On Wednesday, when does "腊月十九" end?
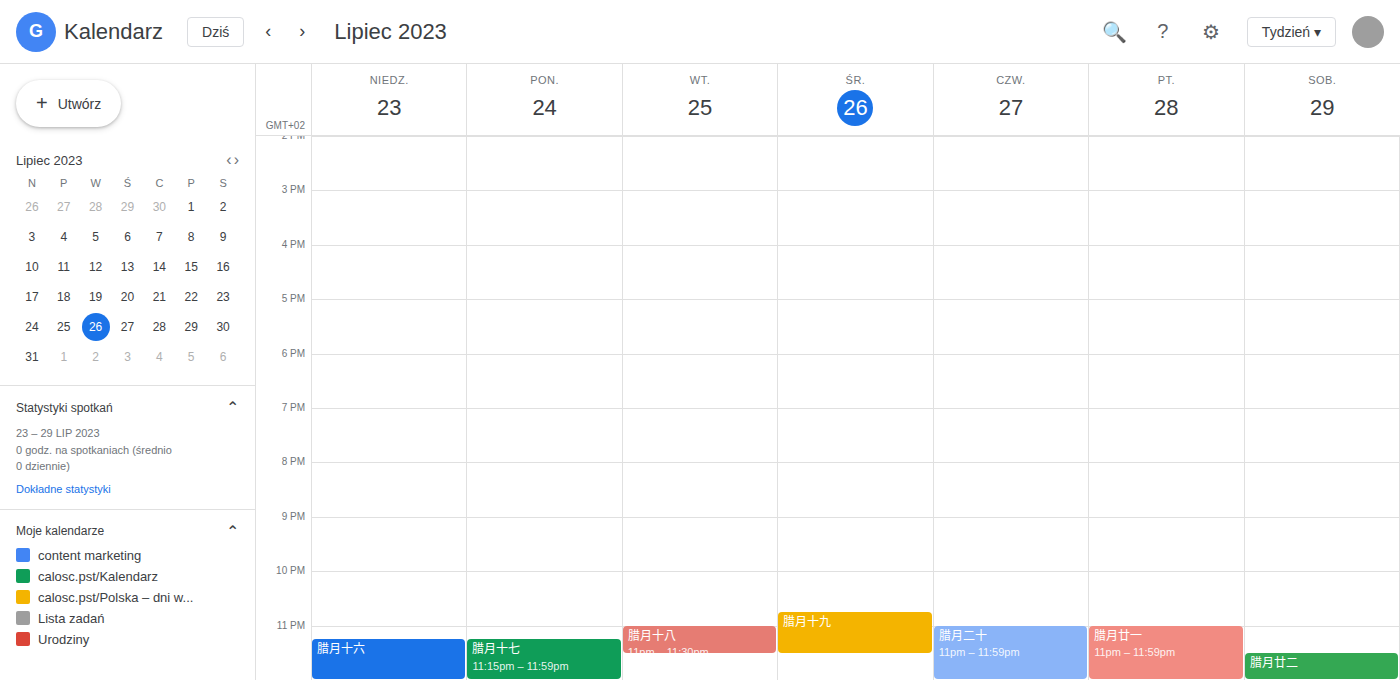
11:30 PM